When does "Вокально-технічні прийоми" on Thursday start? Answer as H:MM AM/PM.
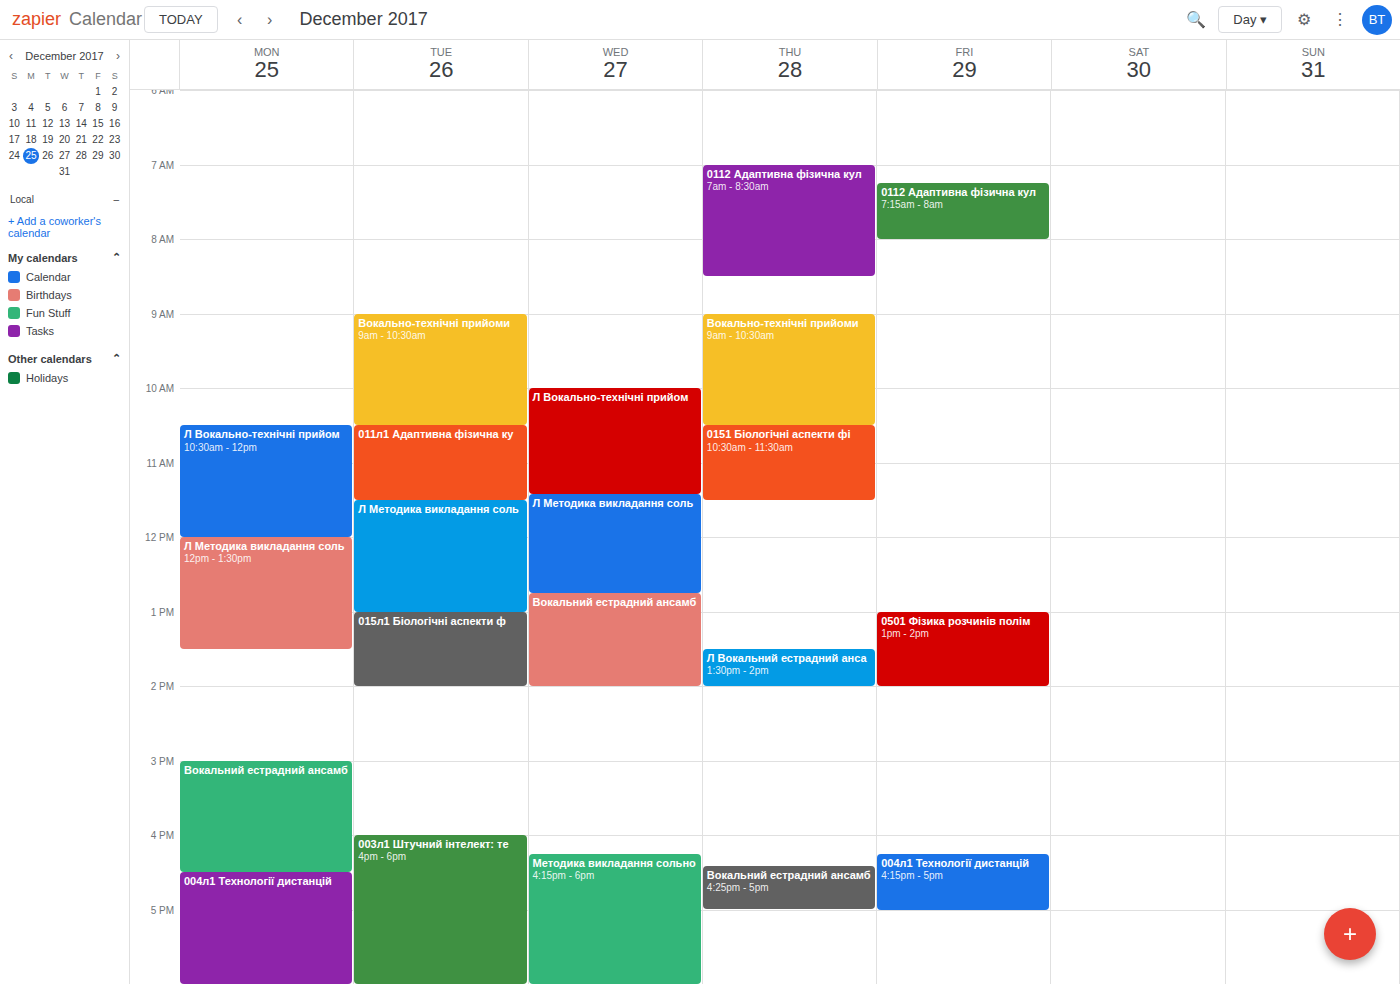
9:00 AM